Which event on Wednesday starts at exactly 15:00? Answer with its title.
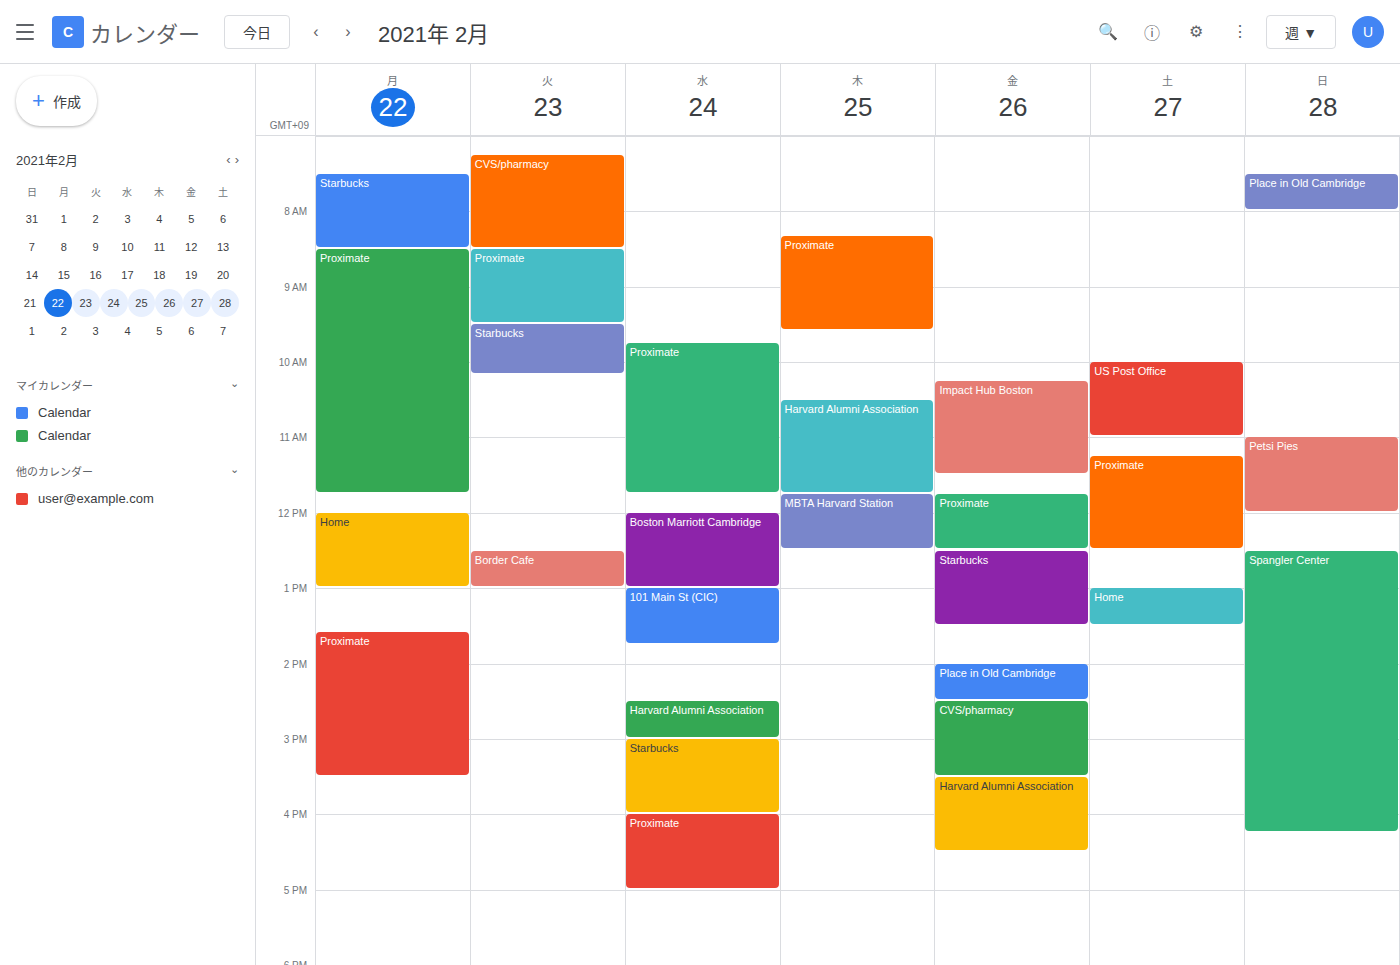
"Starbucks"